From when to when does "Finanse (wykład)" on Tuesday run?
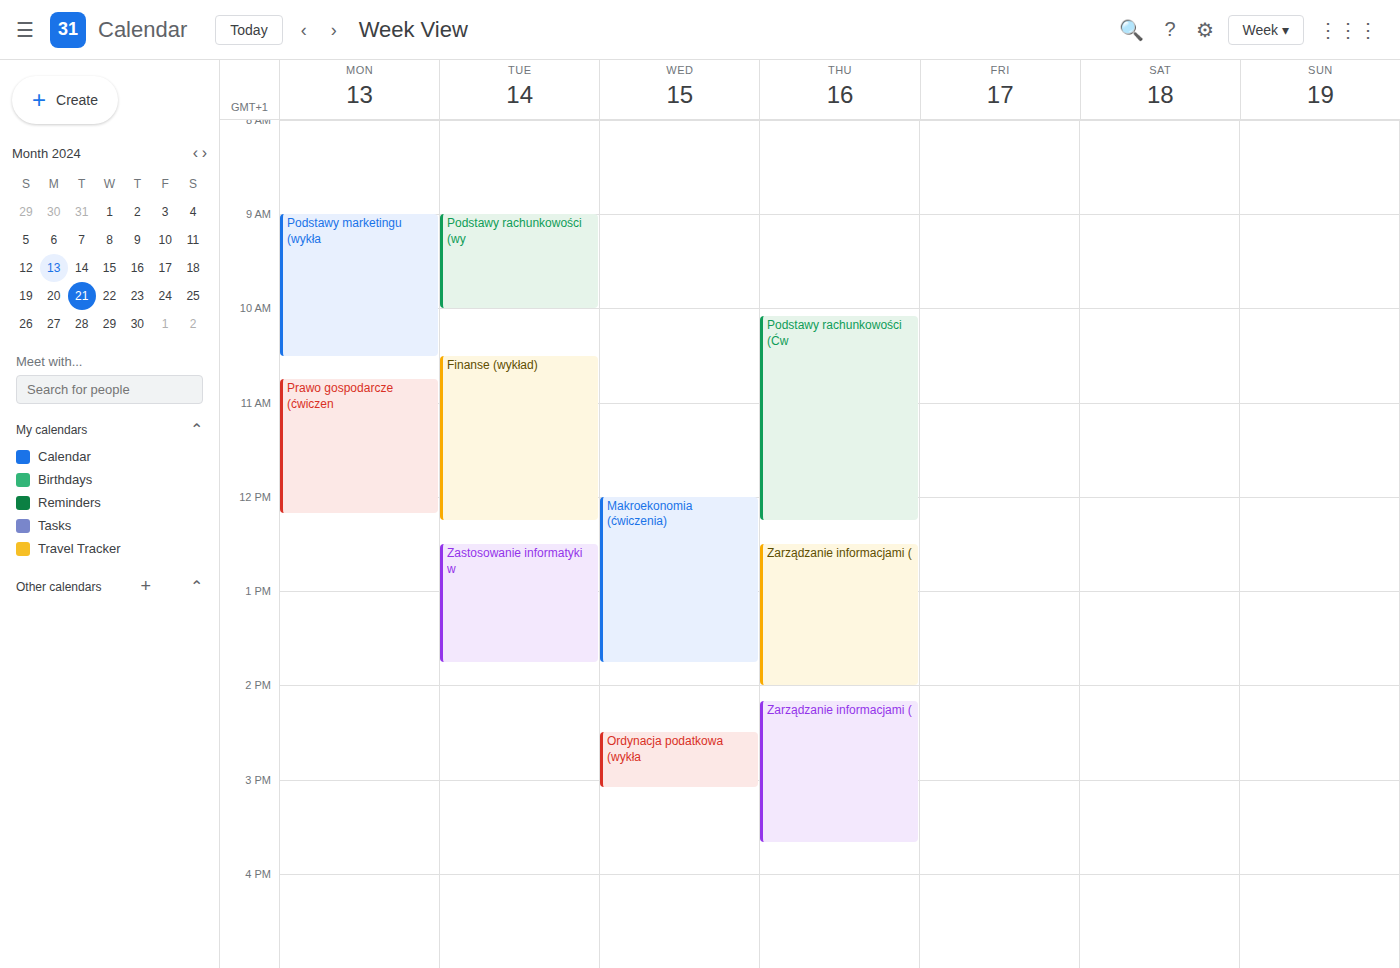
10:30 AM to 12:15 PM